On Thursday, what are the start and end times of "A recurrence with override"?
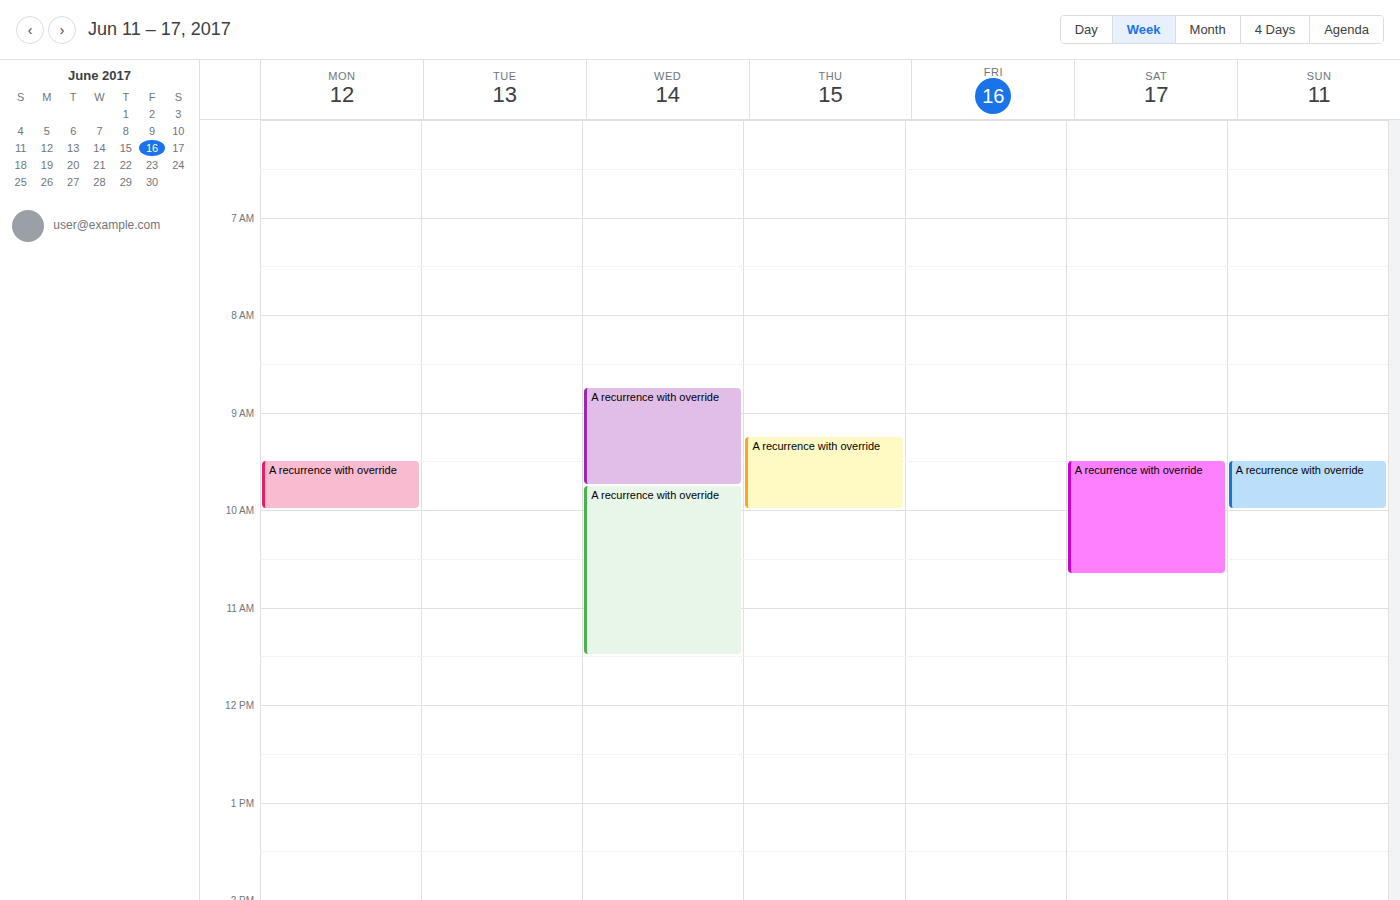
9:15 AM to 10:00 AM